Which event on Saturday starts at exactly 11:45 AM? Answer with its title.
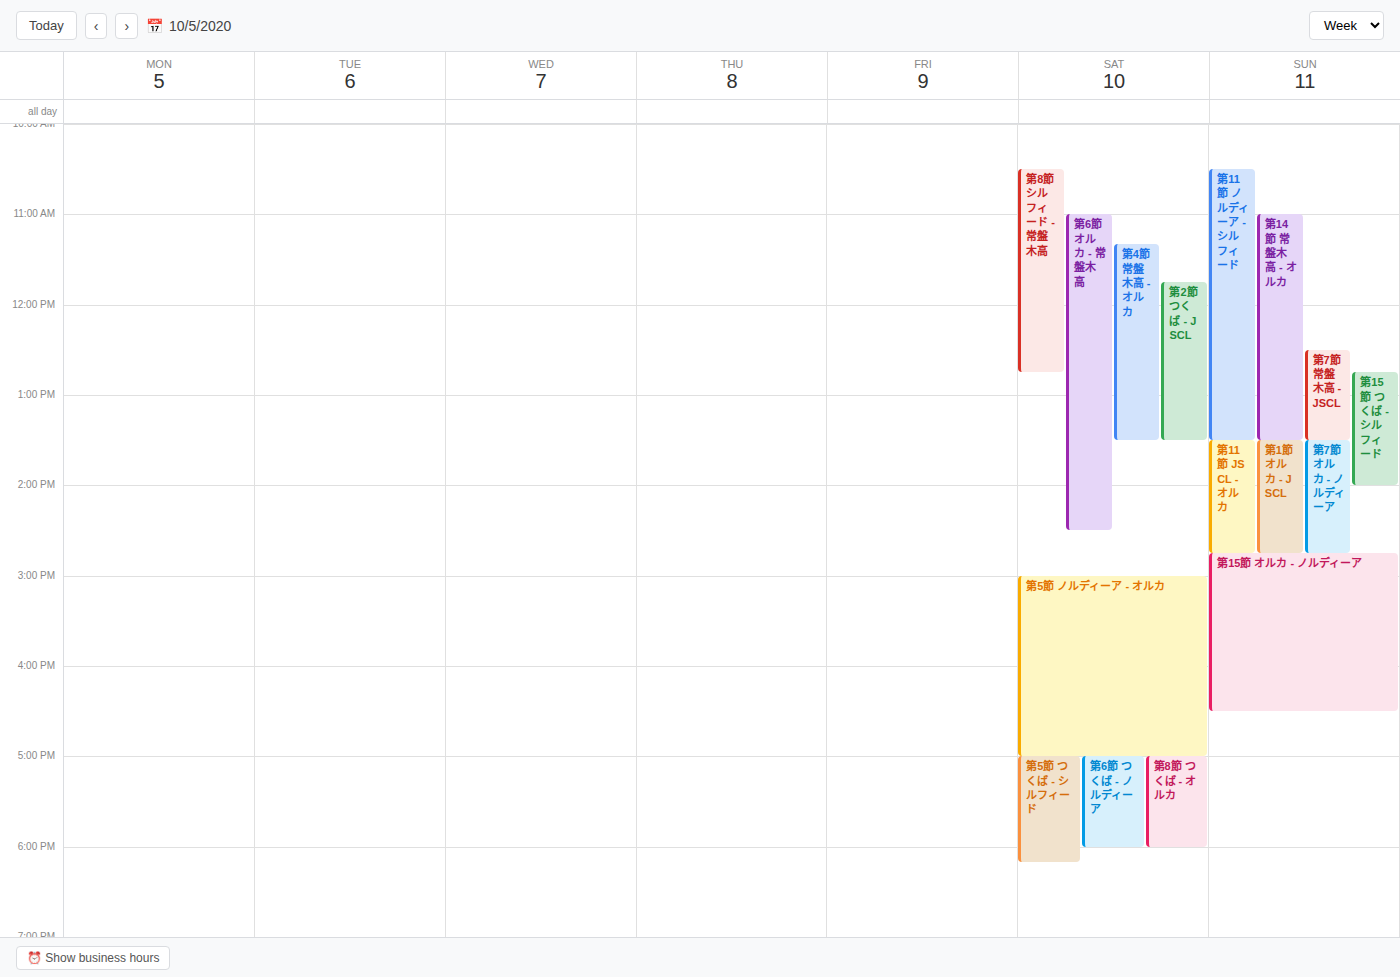
"第2節 つくば - JSCL"